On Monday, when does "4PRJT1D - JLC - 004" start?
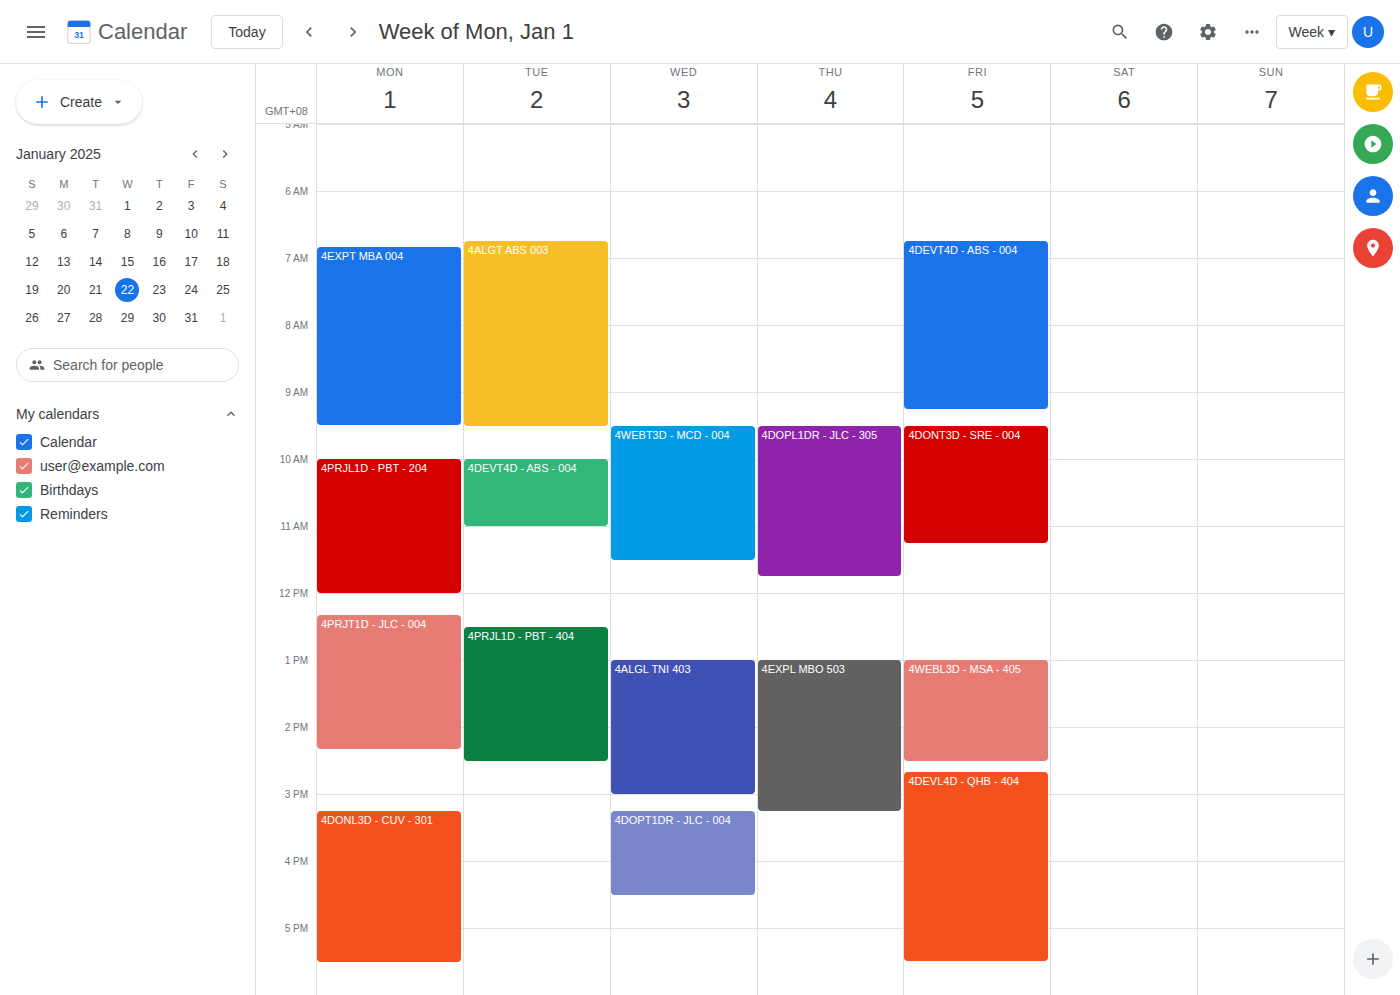
12:20 PM